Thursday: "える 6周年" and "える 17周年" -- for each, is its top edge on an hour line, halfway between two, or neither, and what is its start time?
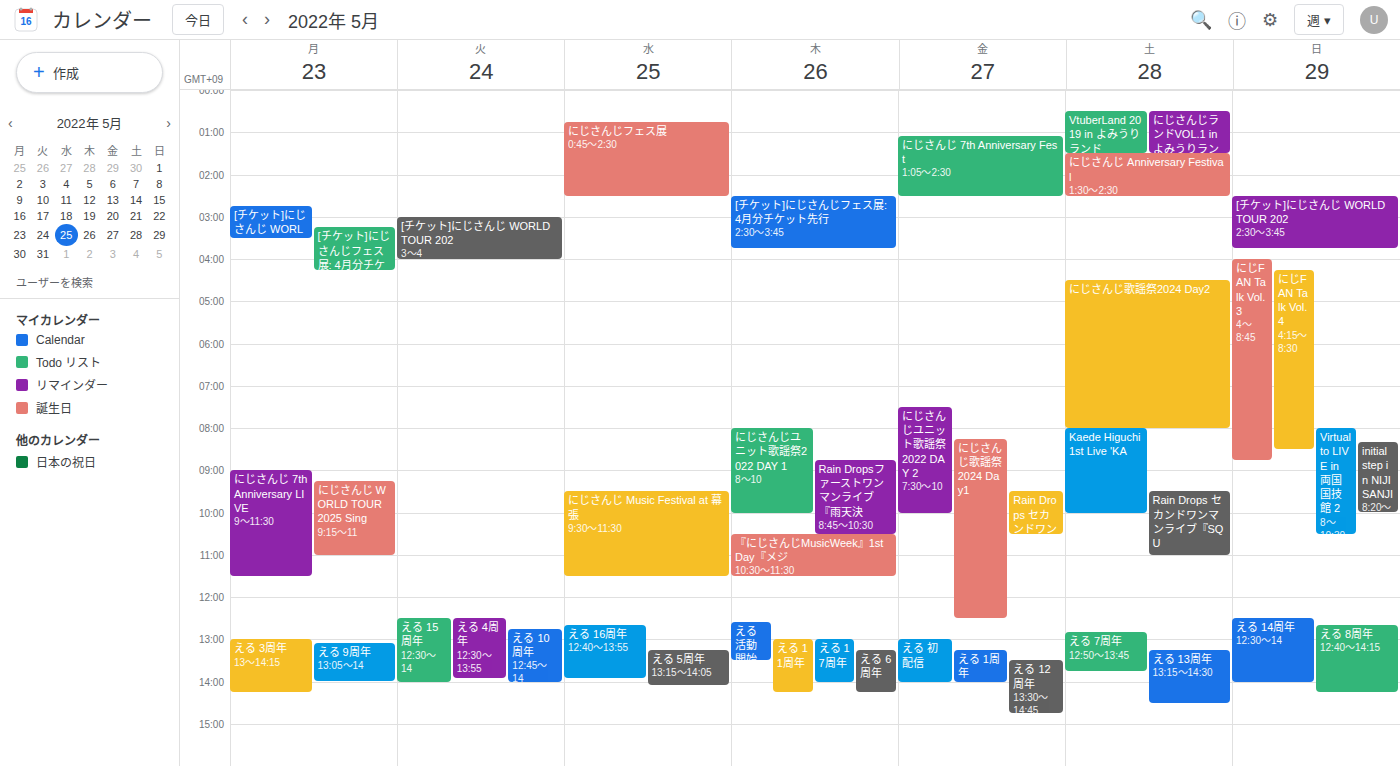
"える 6周年": 1:15 PM, neither: a quarter of the way from the 1 PM line to the 2 PM line. "える 17周年": 1:00 PM, exactly on the 1 PM line.